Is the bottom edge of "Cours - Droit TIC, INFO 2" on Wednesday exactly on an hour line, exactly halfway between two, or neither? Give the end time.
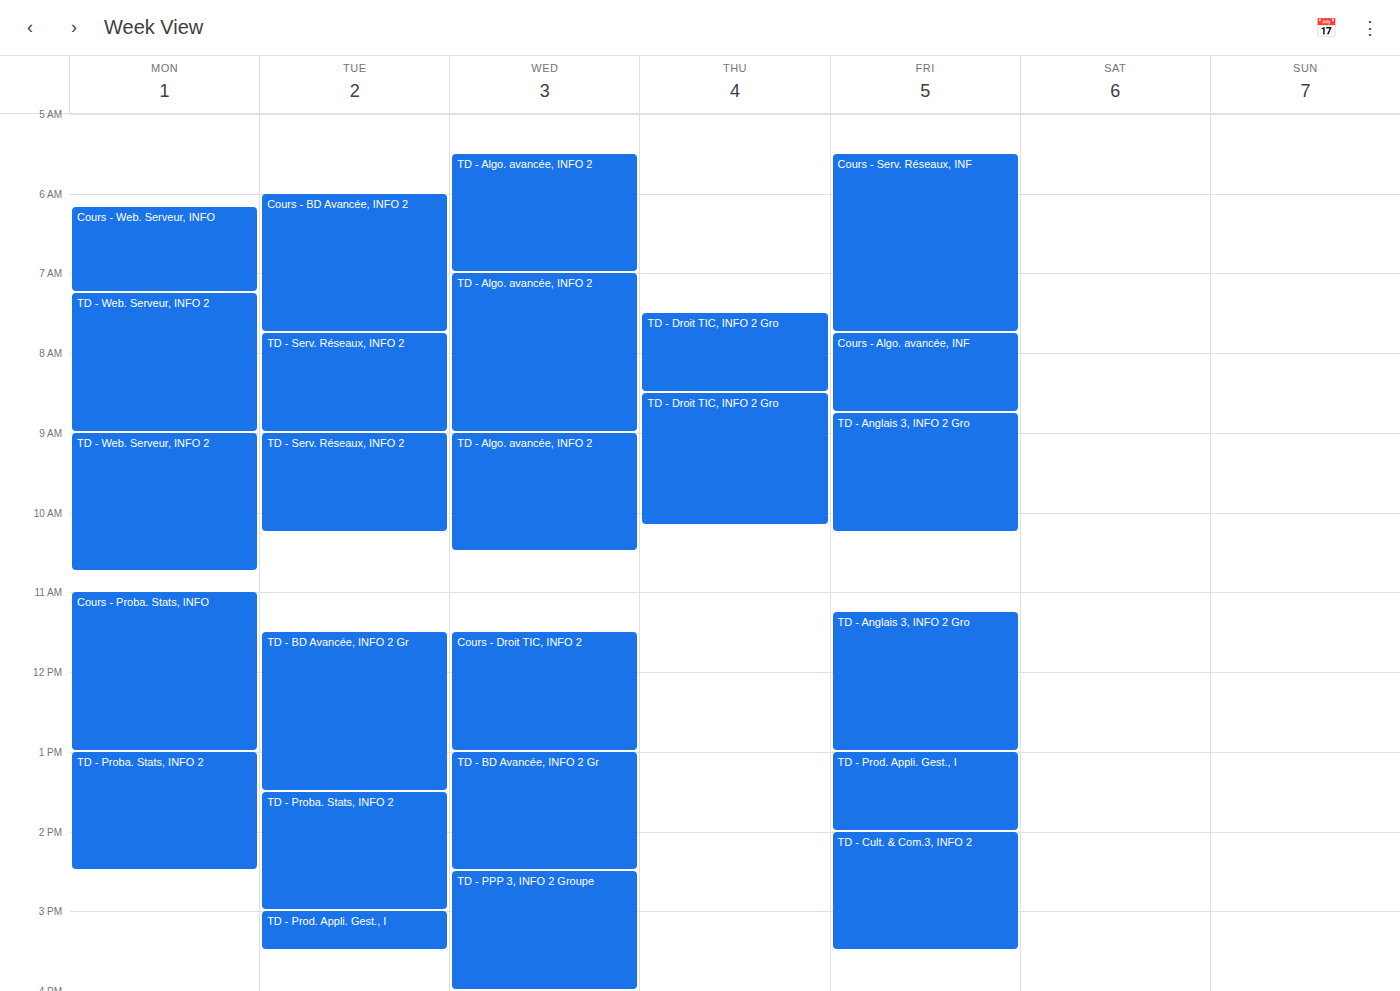
1:00 PM -- exactly on the 1 PM line.